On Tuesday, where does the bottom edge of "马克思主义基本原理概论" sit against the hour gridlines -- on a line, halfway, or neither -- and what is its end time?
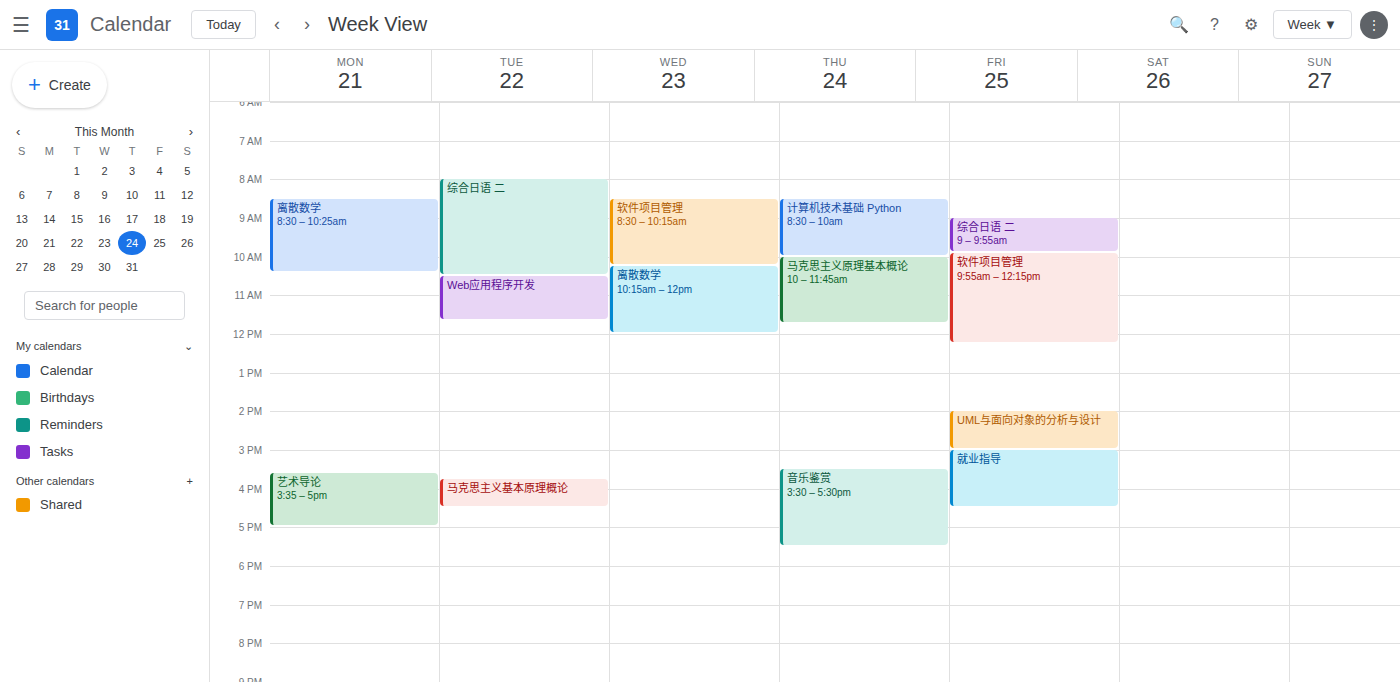
16:30 -- halfway between the 16:00 and 17:00 lines.